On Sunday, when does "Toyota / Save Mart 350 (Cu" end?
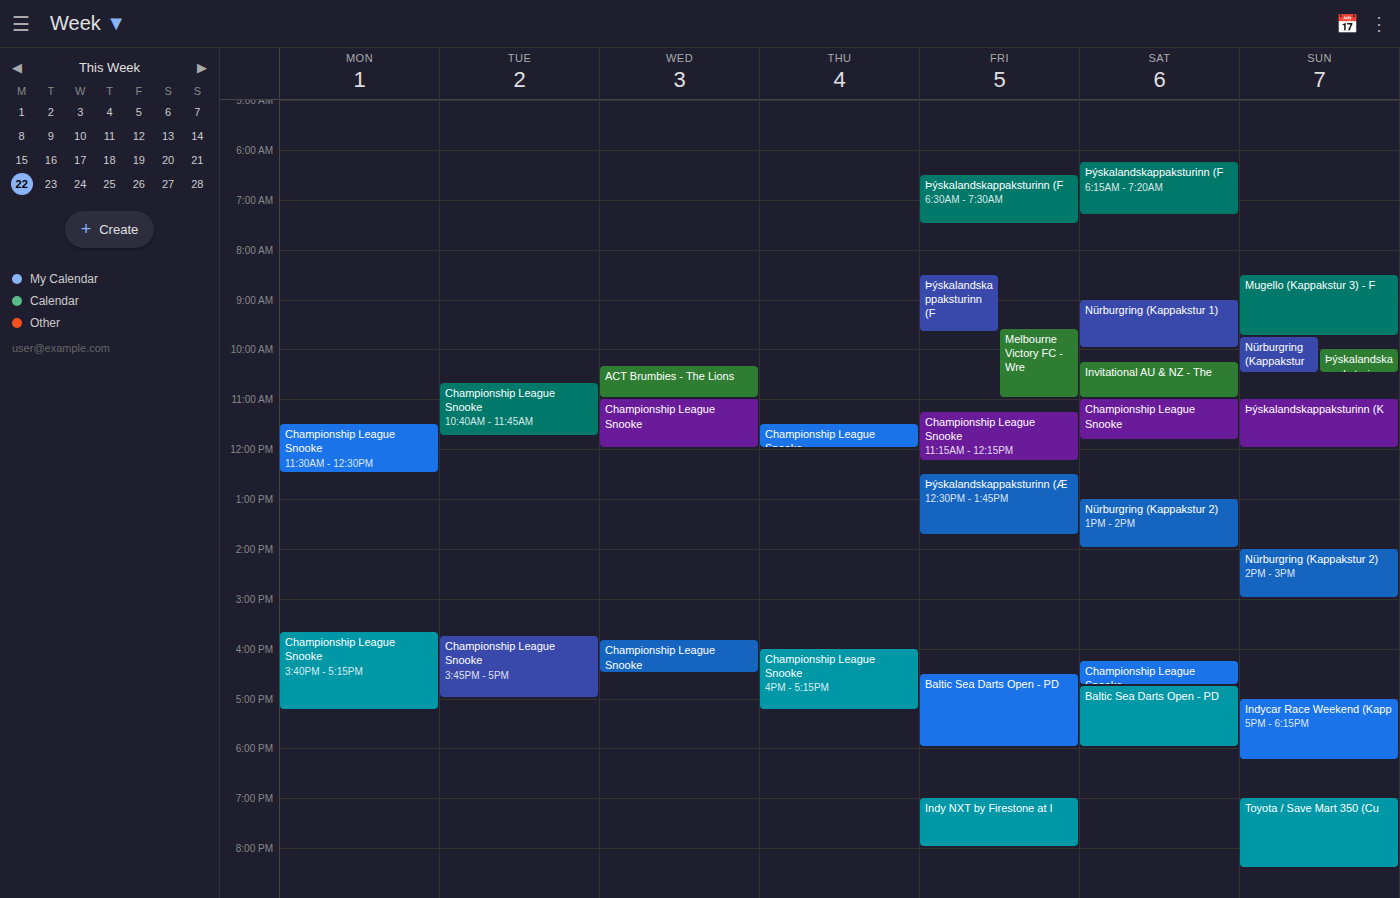
8:25 PM